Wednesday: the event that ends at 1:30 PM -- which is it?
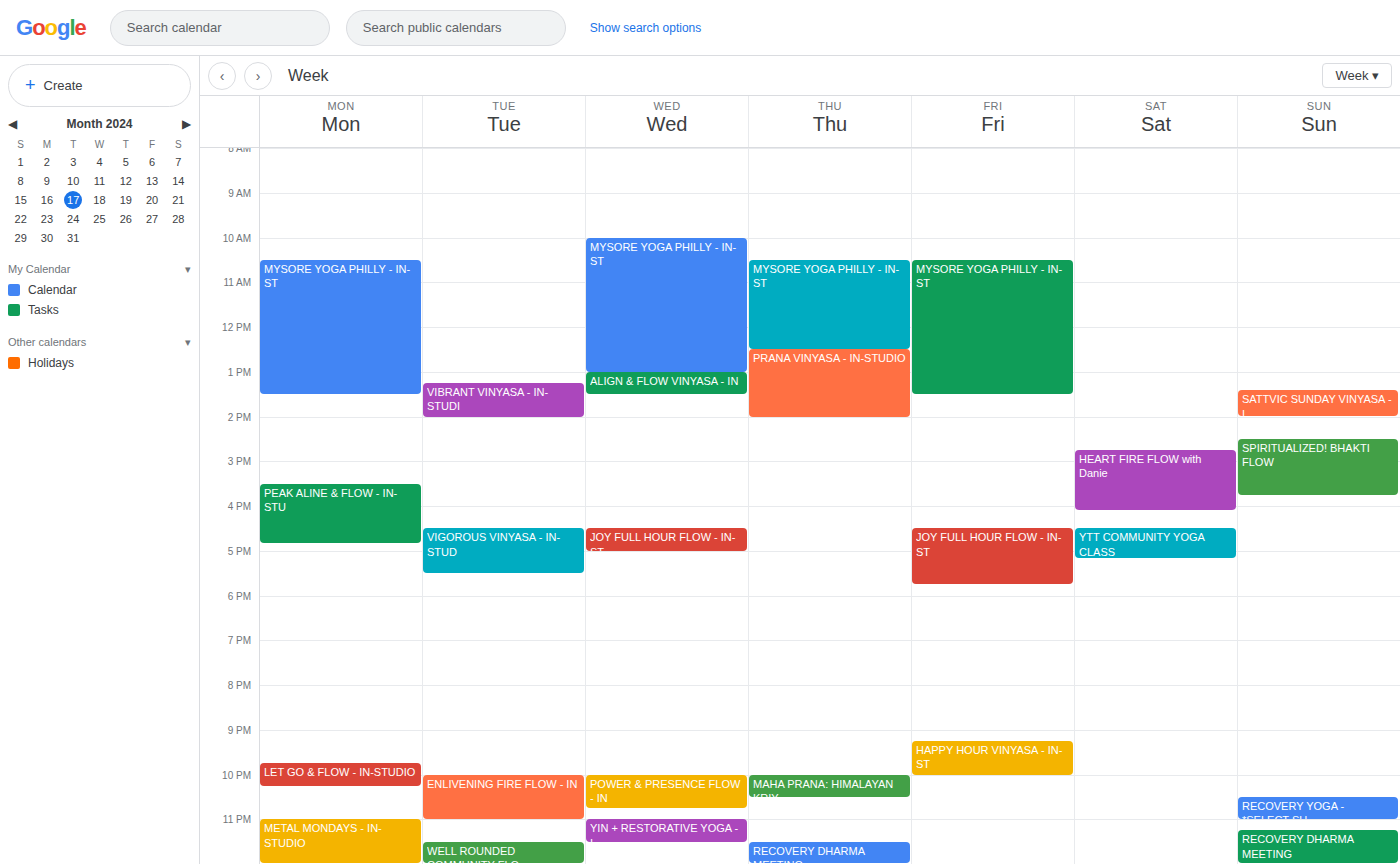
"ALIGN & FLOW VINYASA - IN"